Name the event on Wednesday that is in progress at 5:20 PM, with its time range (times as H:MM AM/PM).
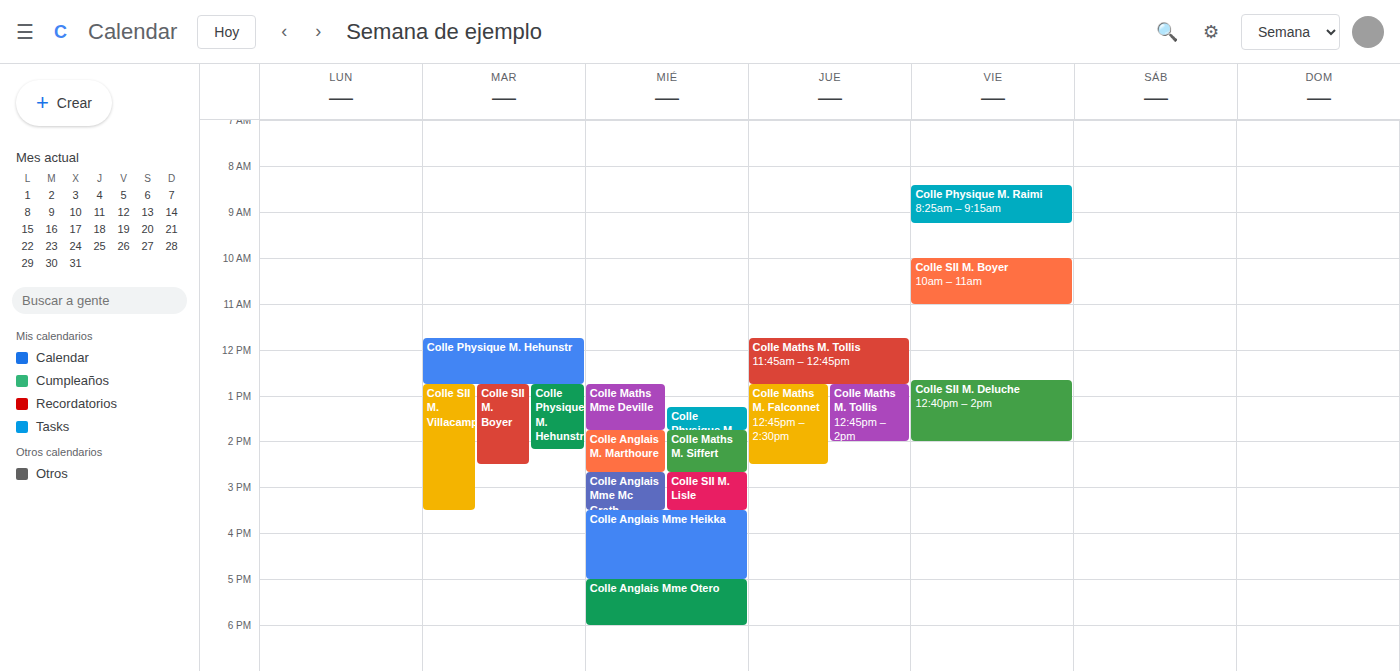
"Colle Anglais Mme Otero", 5:00 PM to 6:00 PM